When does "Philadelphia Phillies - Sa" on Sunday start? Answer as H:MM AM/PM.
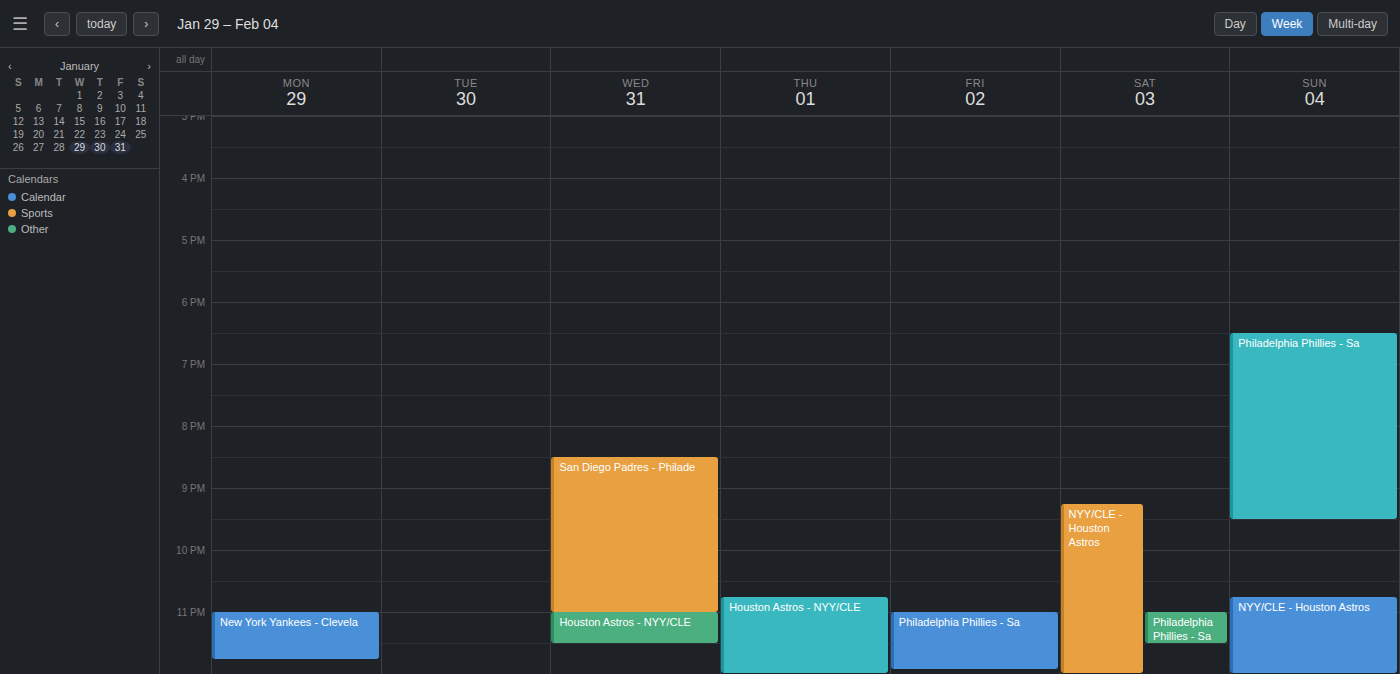
6:30 PM